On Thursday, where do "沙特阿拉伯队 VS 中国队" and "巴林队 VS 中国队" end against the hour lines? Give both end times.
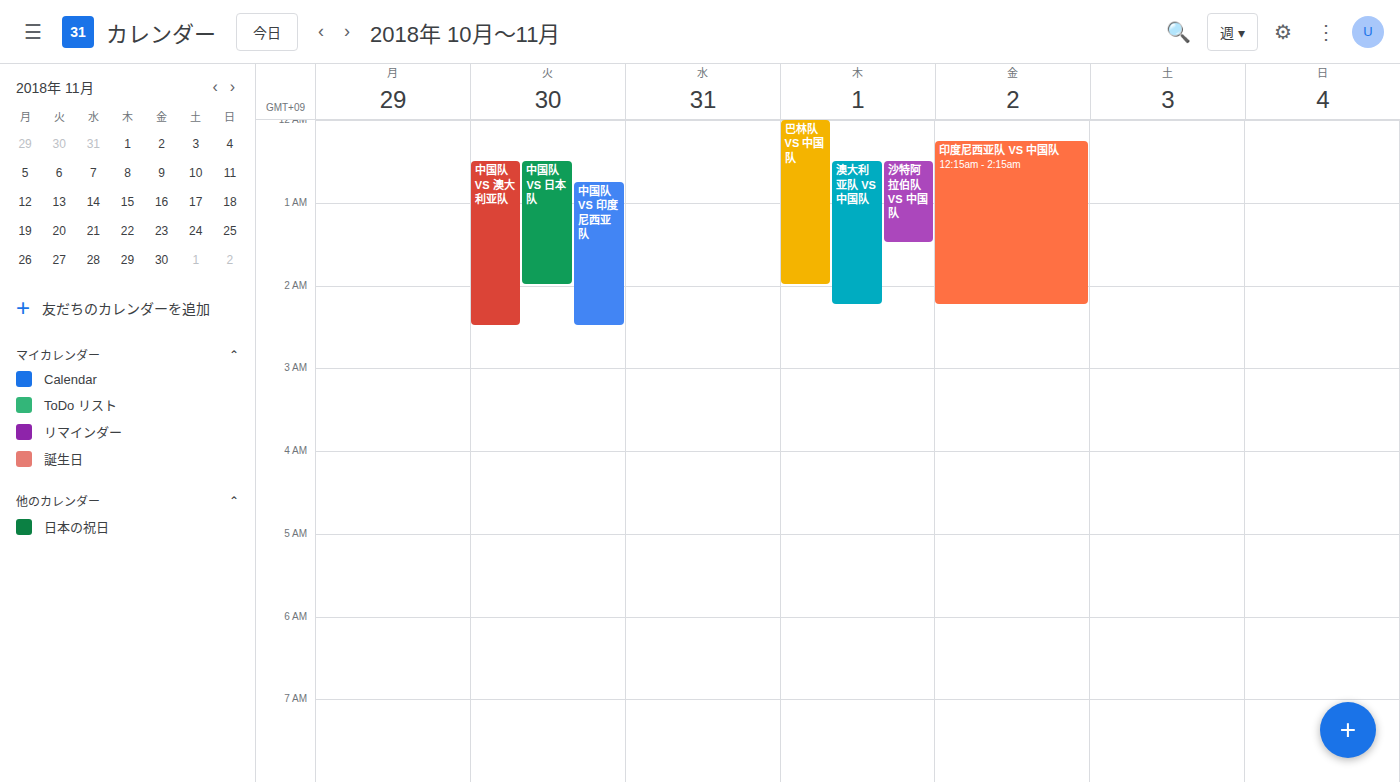
"沙特阿拉伯队 VS 中国队": 01:30, halfway between the 01:00 and 02:00 lines. "巴林队 VS 中国队": 02:00, exactly on the 02:00 line.